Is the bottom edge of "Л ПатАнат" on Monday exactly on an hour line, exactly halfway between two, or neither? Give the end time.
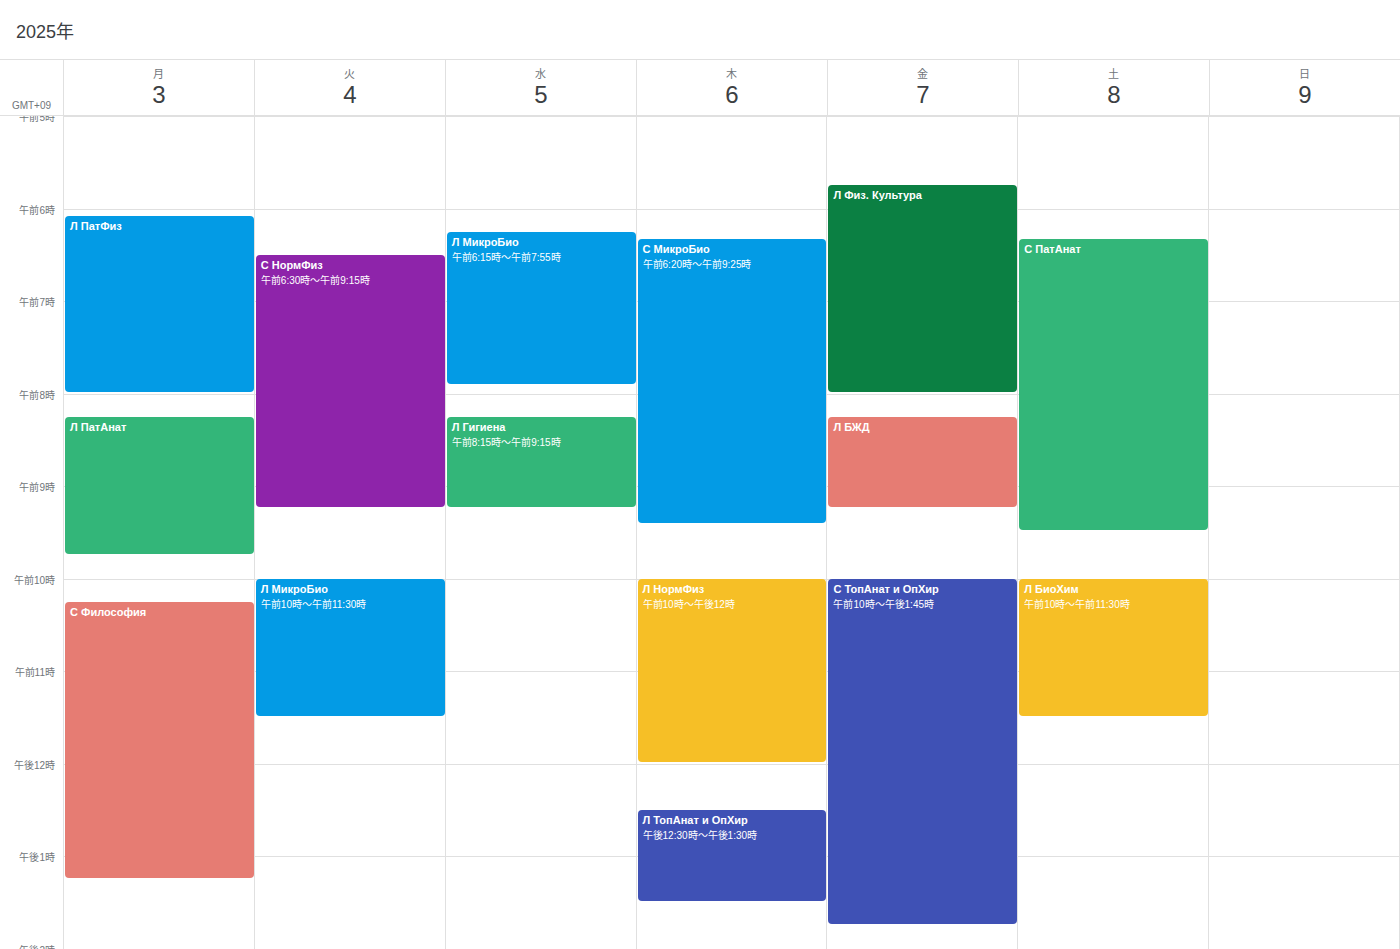
9:45 AM -- neither: three quarters of the way from the 9 AM line to the 10 AM line.